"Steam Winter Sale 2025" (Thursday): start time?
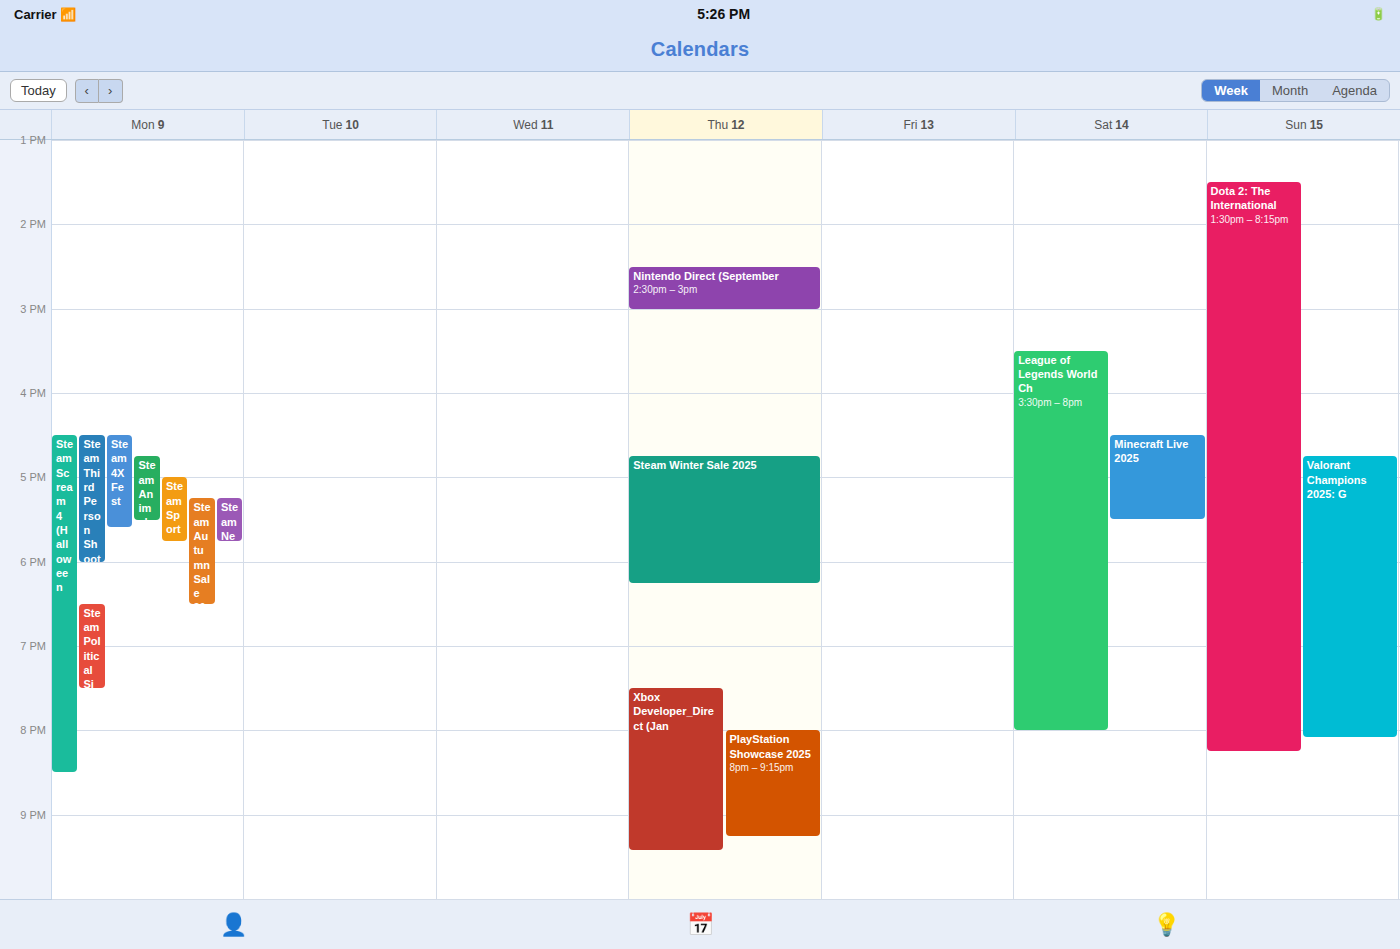
4:45 PM